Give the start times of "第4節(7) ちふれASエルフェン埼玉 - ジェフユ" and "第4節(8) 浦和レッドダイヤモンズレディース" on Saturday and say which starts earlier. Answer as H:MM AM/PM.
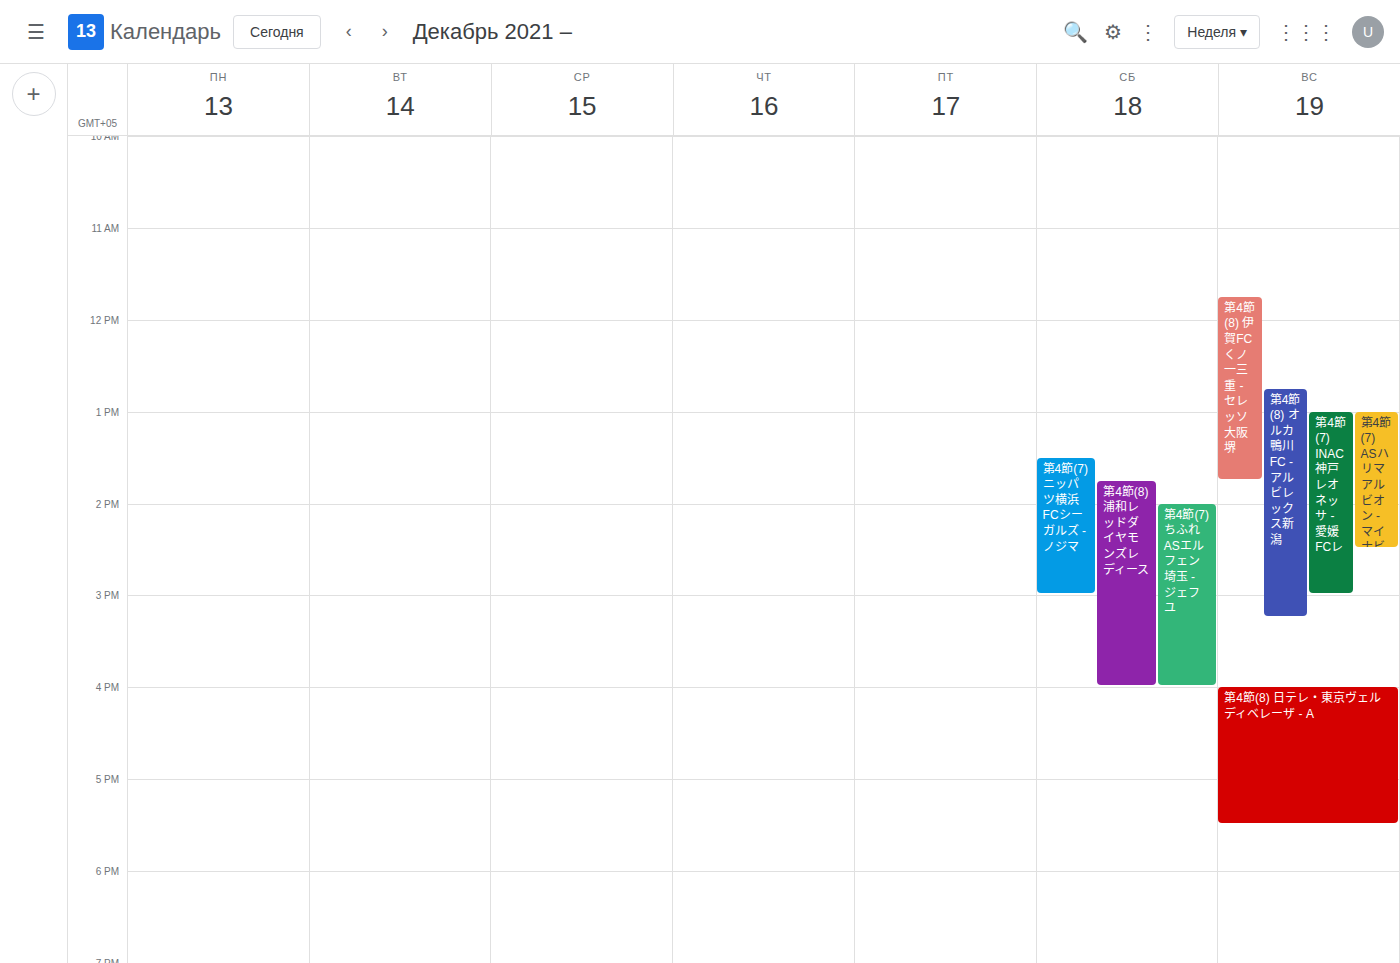
"第4節(8) 浦和レッドダイヤモンズレディース" 1:45 PM; "第4節(7) ちふれASエルフェン埼玉 - ジェフユ" 2:00 PM.